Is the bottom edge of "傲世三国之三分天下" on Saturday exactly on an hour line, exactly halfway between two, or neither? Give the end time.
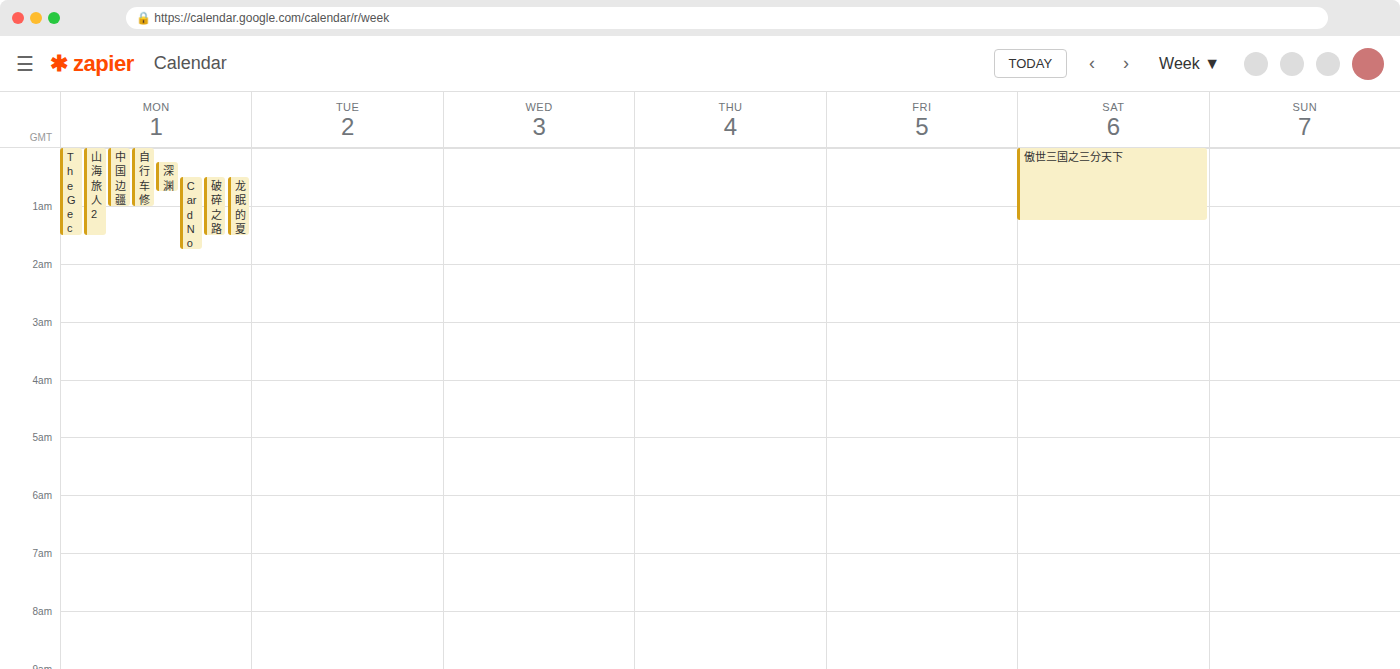
01:15 -- neither: a quarter of the way from the 01:00 line to the 02:00 line.